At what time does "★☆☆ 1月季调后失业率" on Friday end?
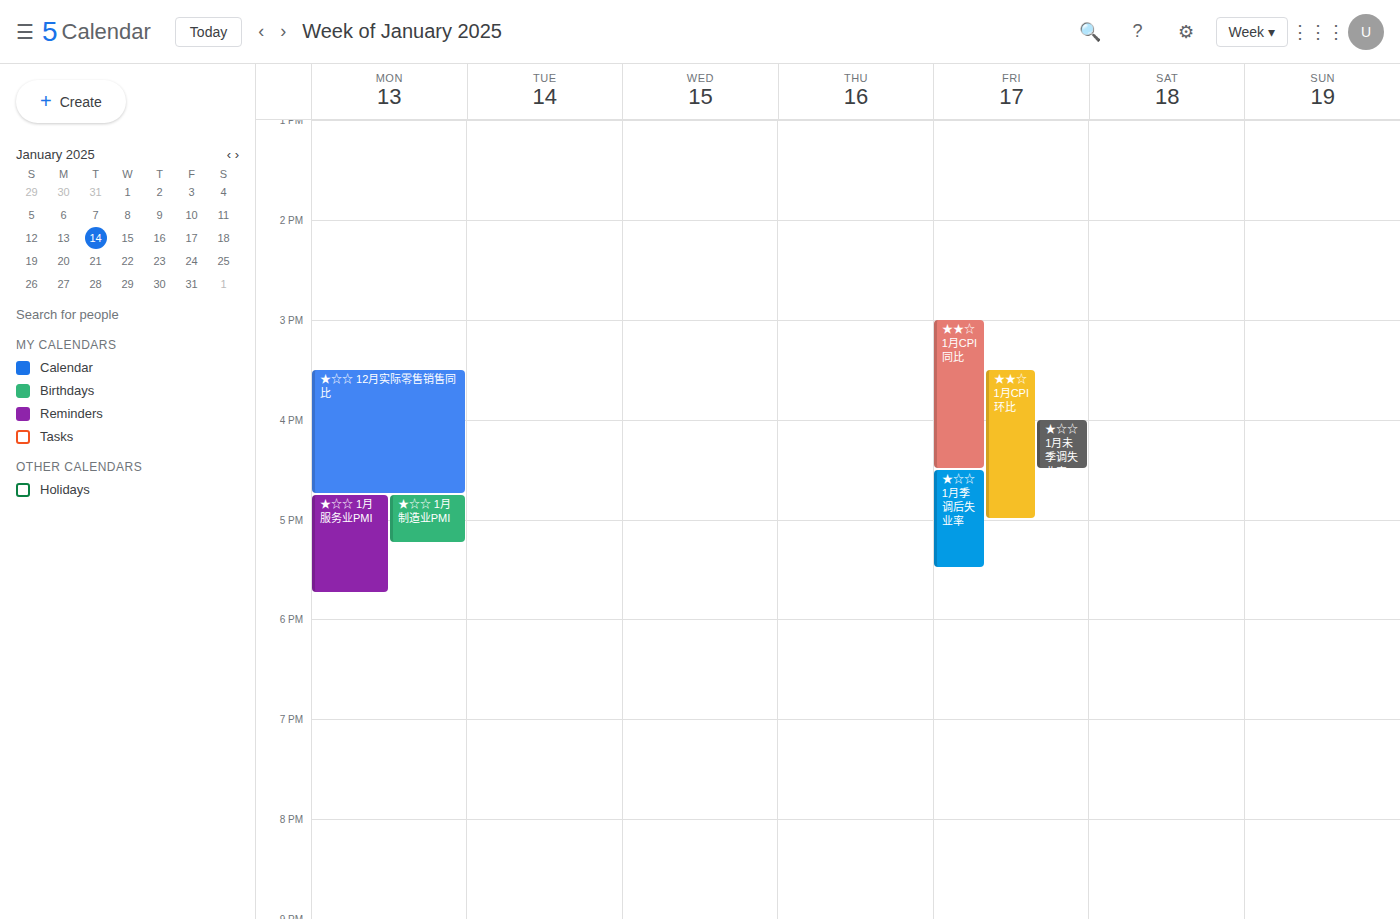
17:30